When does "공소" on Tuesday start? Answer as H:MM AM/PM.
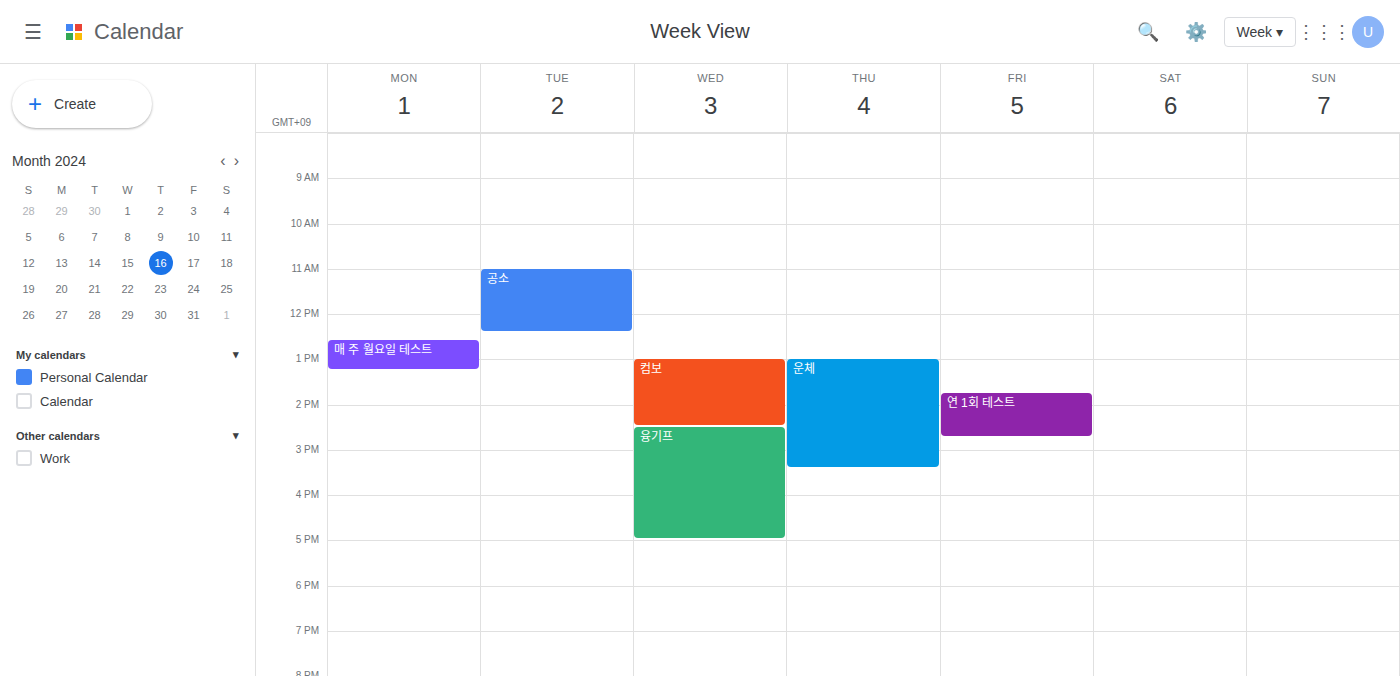
11:00 AM